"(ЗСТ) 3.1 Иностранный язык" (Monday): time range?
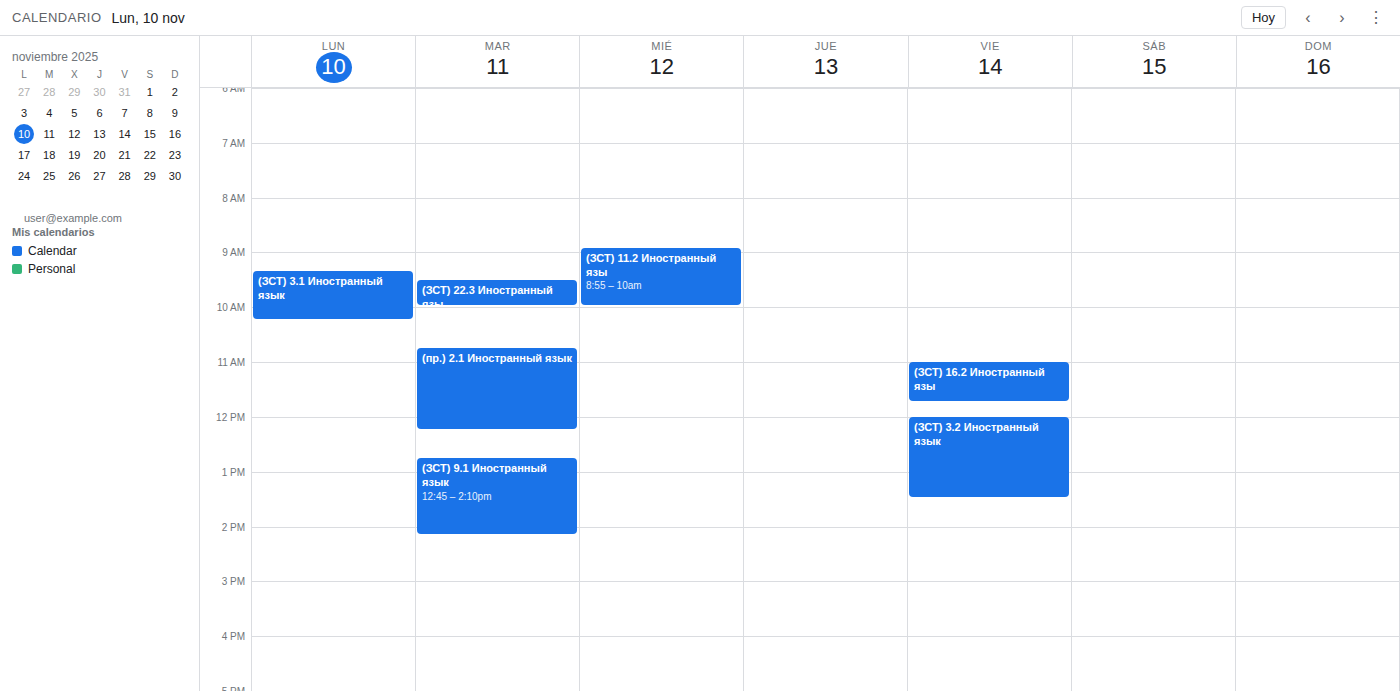
9:20 AM to 10:15 AM